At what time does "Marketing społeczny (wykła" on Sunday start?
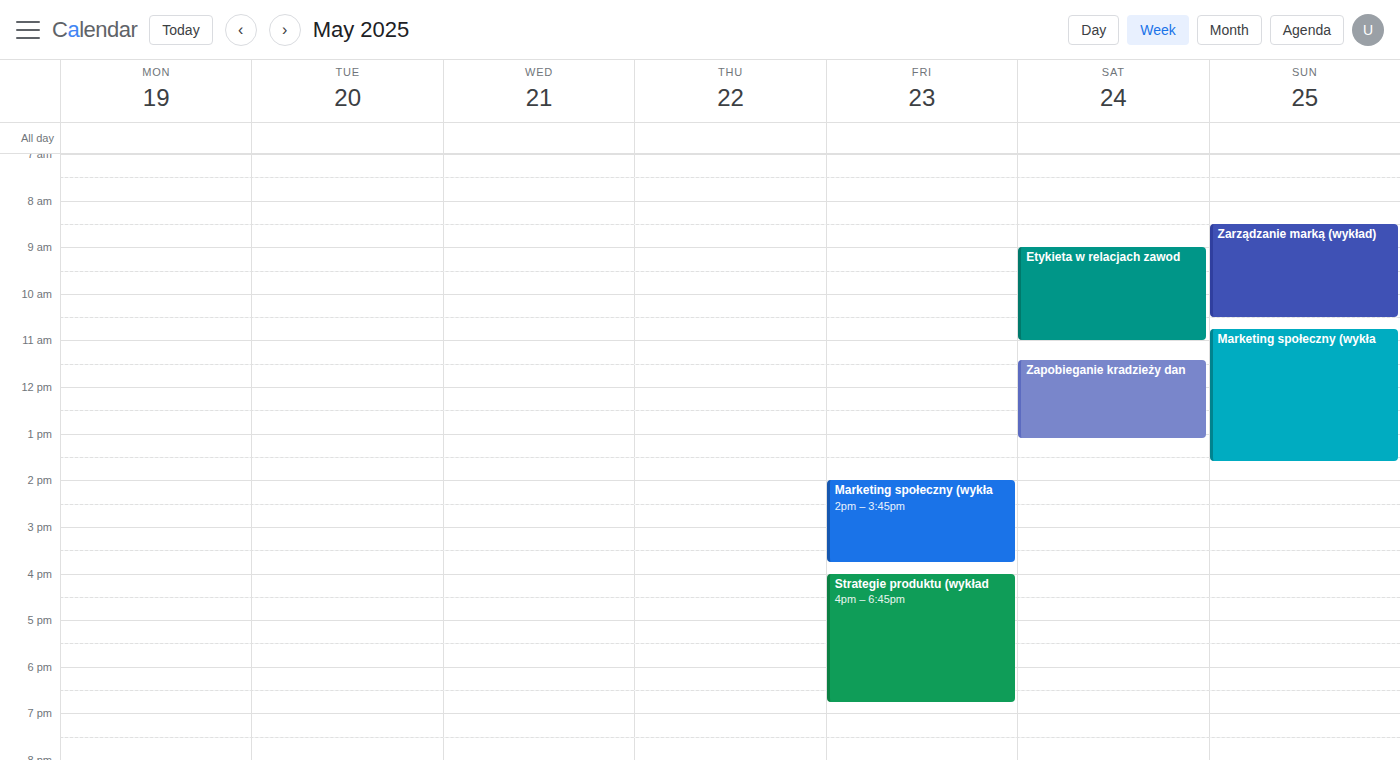
10:45 AM